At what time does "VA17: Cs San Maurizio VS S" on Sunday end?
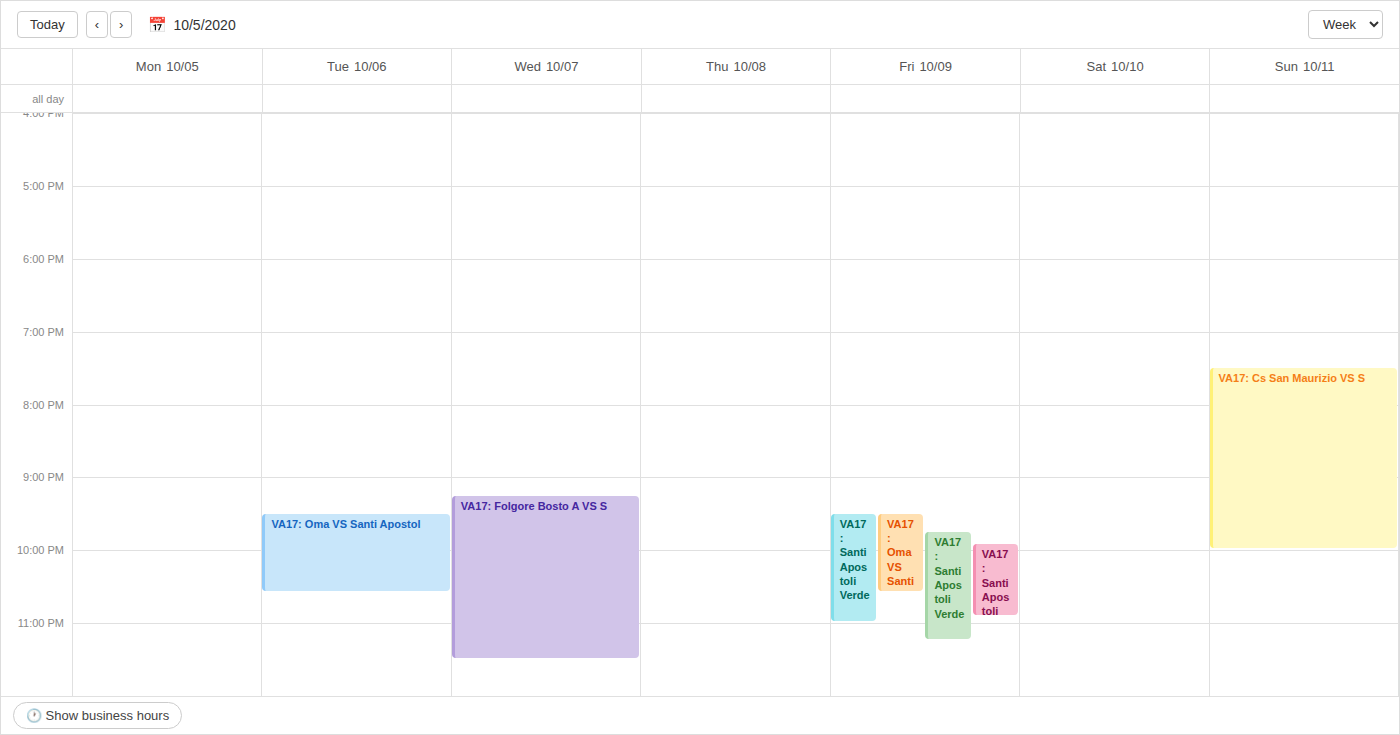
10:00 PM